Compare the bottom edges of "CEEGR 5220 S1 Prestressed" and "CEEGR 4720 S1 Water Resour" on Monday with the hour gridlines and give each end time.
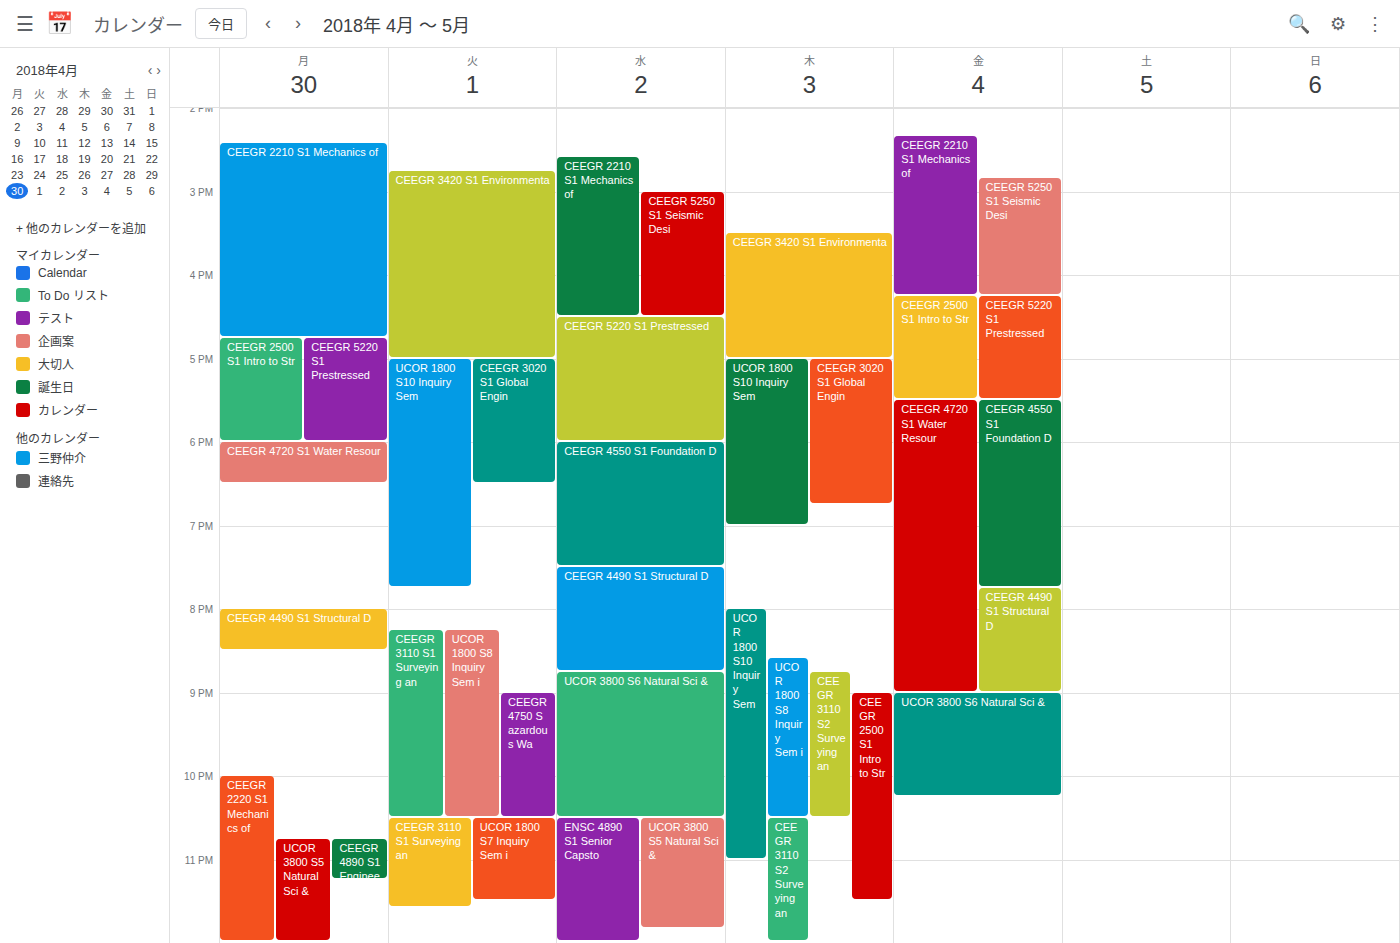
"CEEGR 5220 S1 Prestressed": 6:00 PM, exactly on the 6 PM line. "CEEGR 4720 S1 Water Resour": 6:30 PM, halfway between the 6 PM and 7 PM lines.